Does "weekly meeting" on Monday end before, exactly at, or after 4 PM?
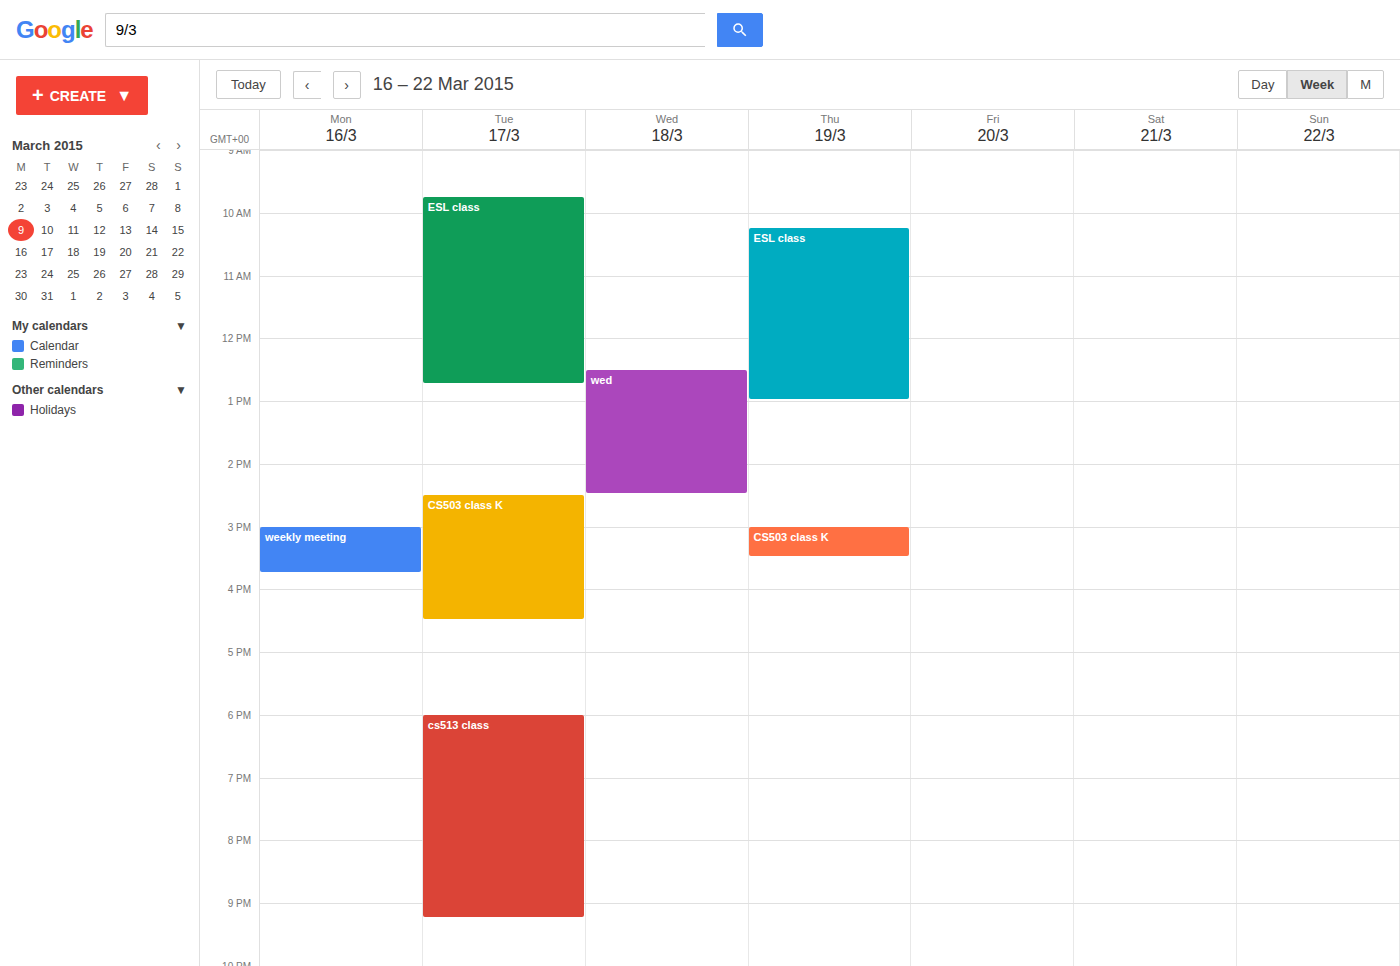
3:45 PM -- before 4 PM, 15 minutes above the 4 PM line.